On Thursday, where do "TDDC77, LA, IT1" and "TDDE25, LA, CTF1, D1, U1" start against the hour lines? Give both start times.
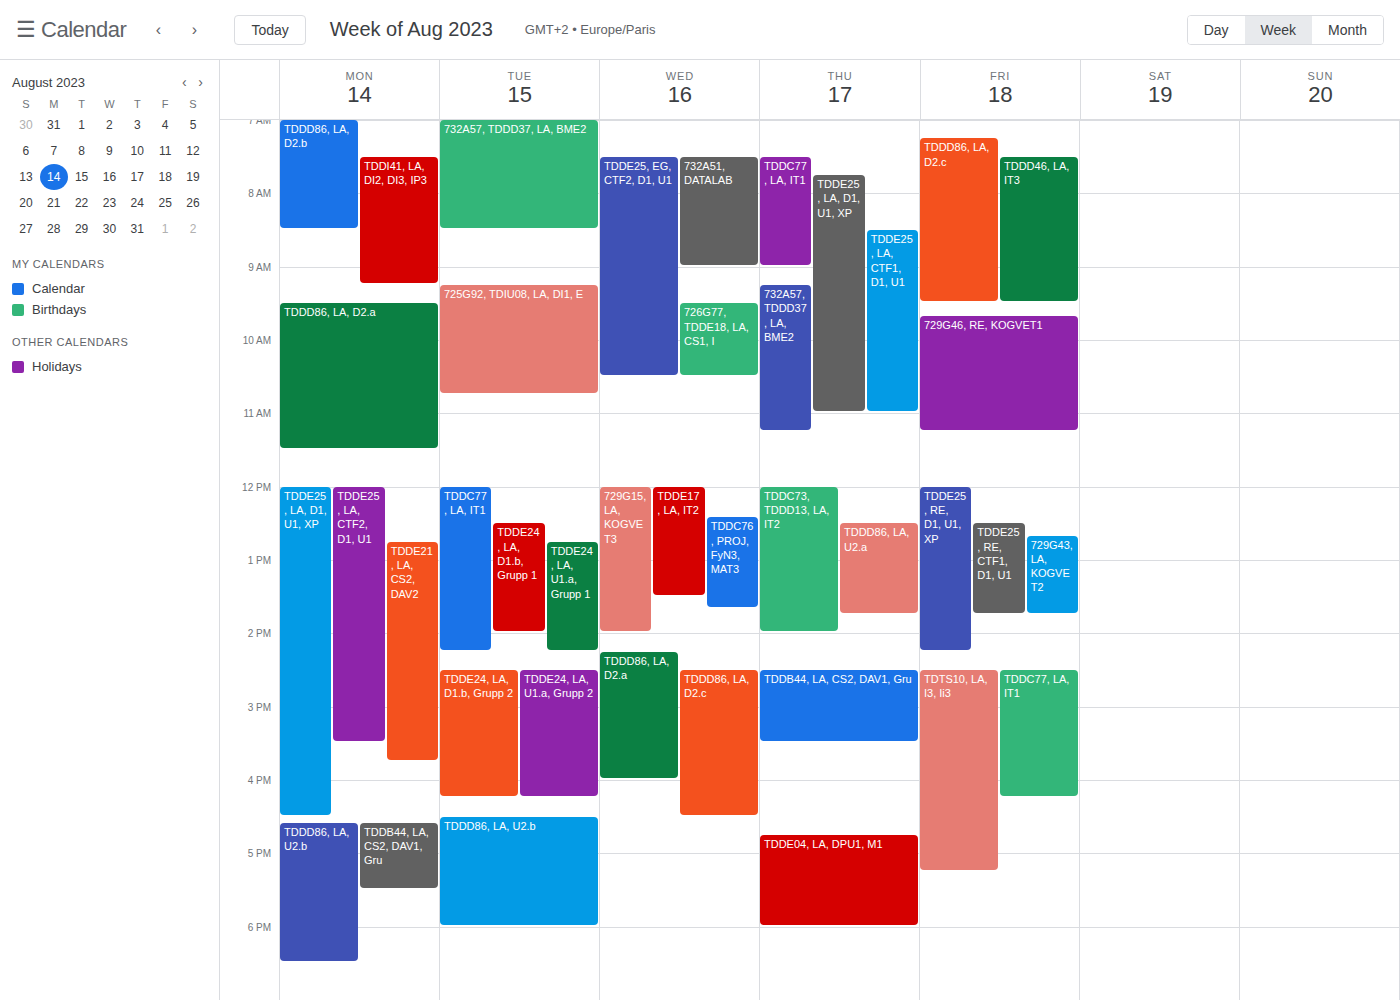
"TDDC77, LA, IT1": 7:30 AM, halfway between the 7 AM and 8 AM lines. "TDDE25, LA, CTF1, D1, U1": 8:30 AM, halfway between the 8 AM and 9 AM lines.